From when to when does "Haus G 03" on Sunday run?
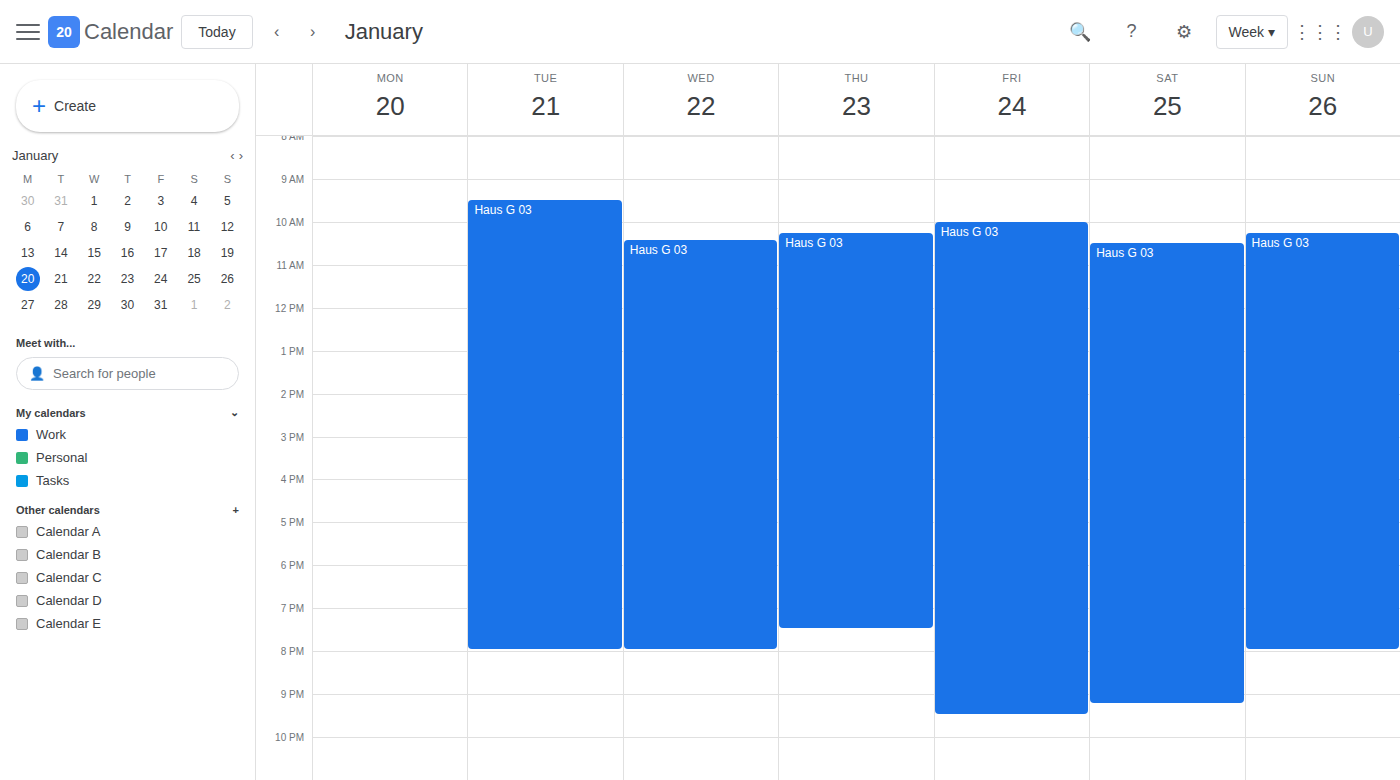
10:15 AM to 8:00 PM